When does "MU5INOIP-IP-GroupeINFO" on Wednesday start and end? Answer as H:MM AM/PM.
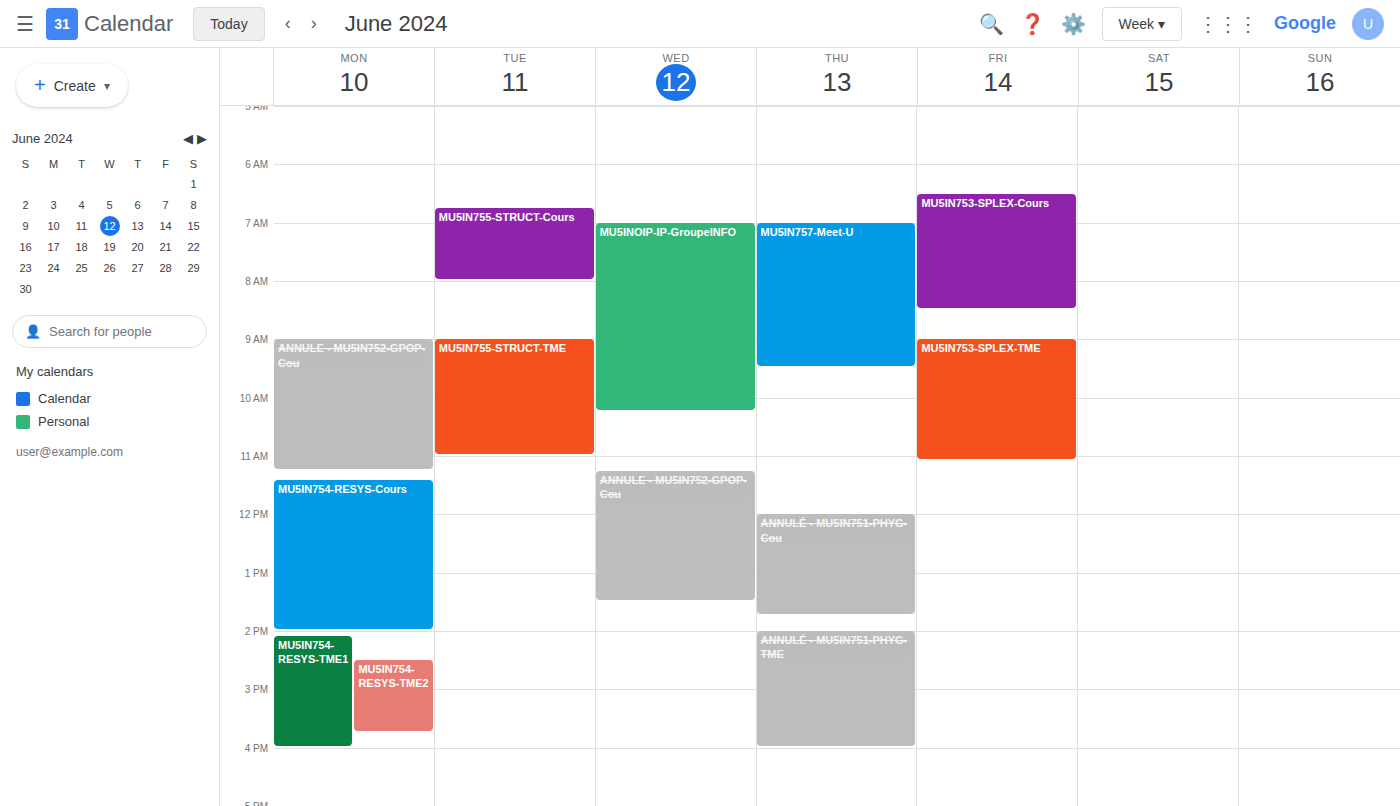
7:00 AM to 10:15 AM